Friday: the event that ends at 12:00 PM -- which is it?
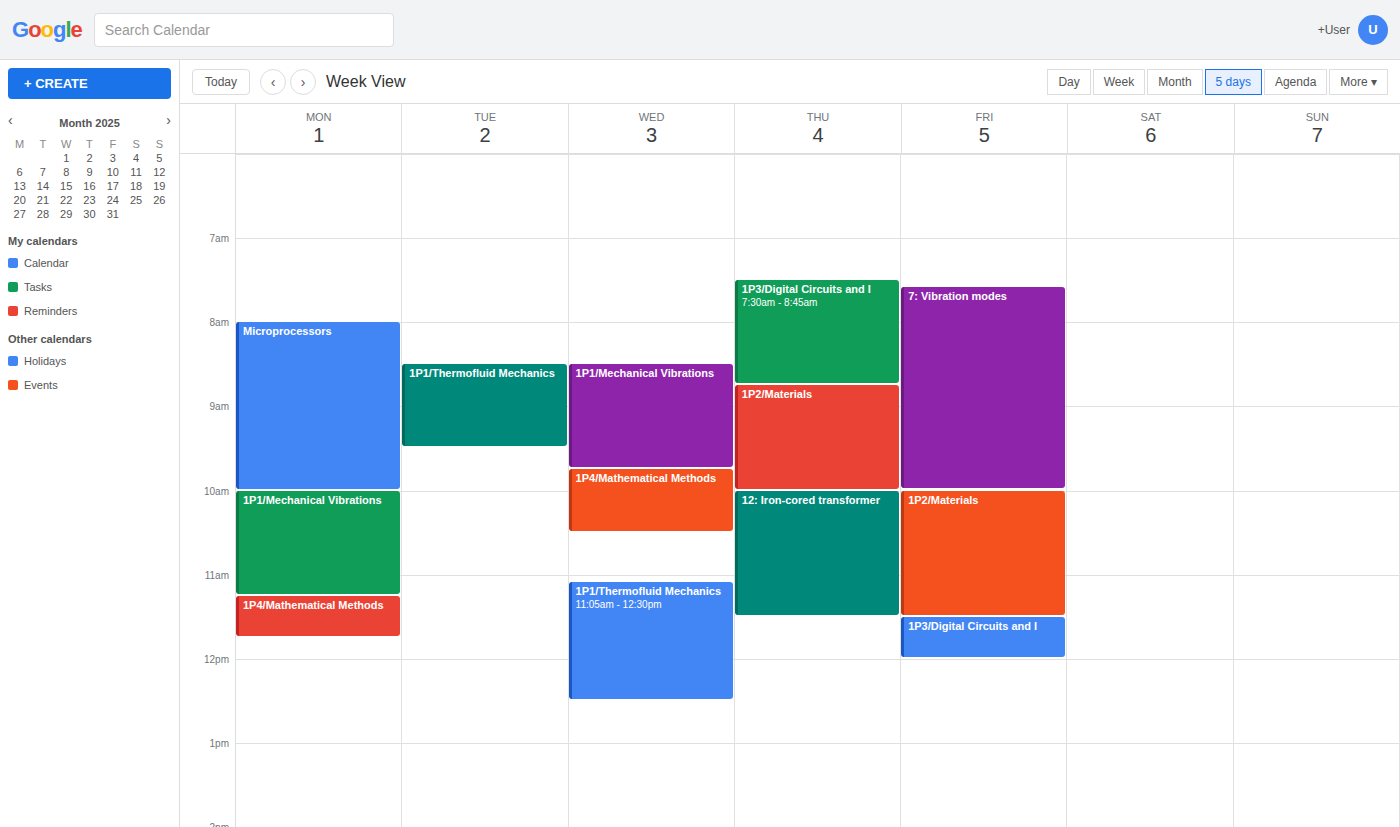
"1P3/Digital Circuits and I"